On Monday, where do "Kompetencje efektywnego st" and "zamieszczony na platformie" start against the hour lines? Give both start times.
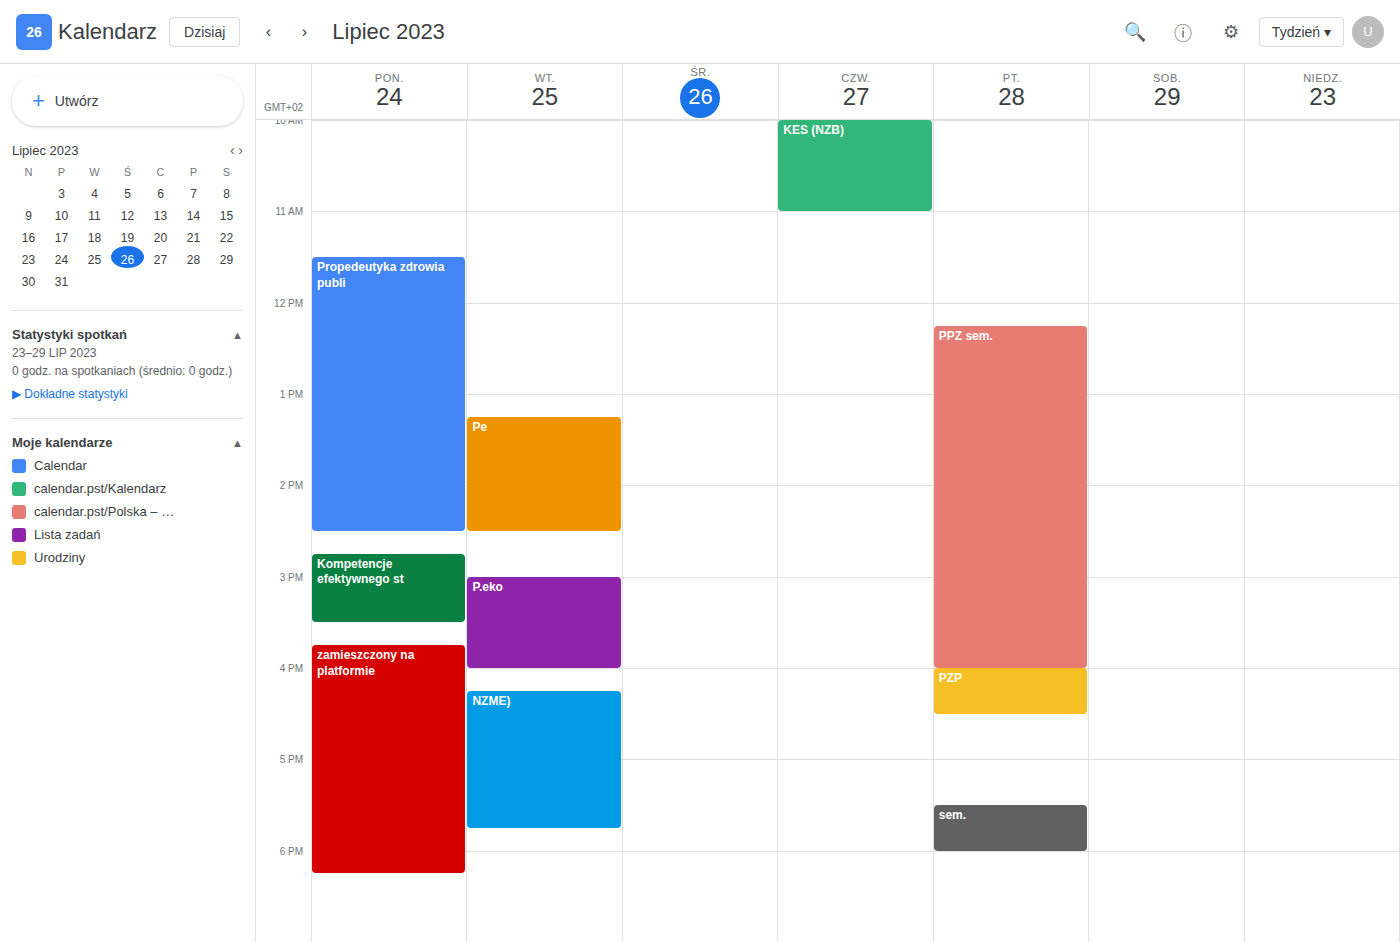
"Kompetencje efektywnego st": 2:45 PM, neither: three quarters of the way from the 2 PM line to the 3 PM line. "zamieszczony na platformie": 3:45 PM, neither: three quarters of the way from the 3 PM line to the 4 PM line.